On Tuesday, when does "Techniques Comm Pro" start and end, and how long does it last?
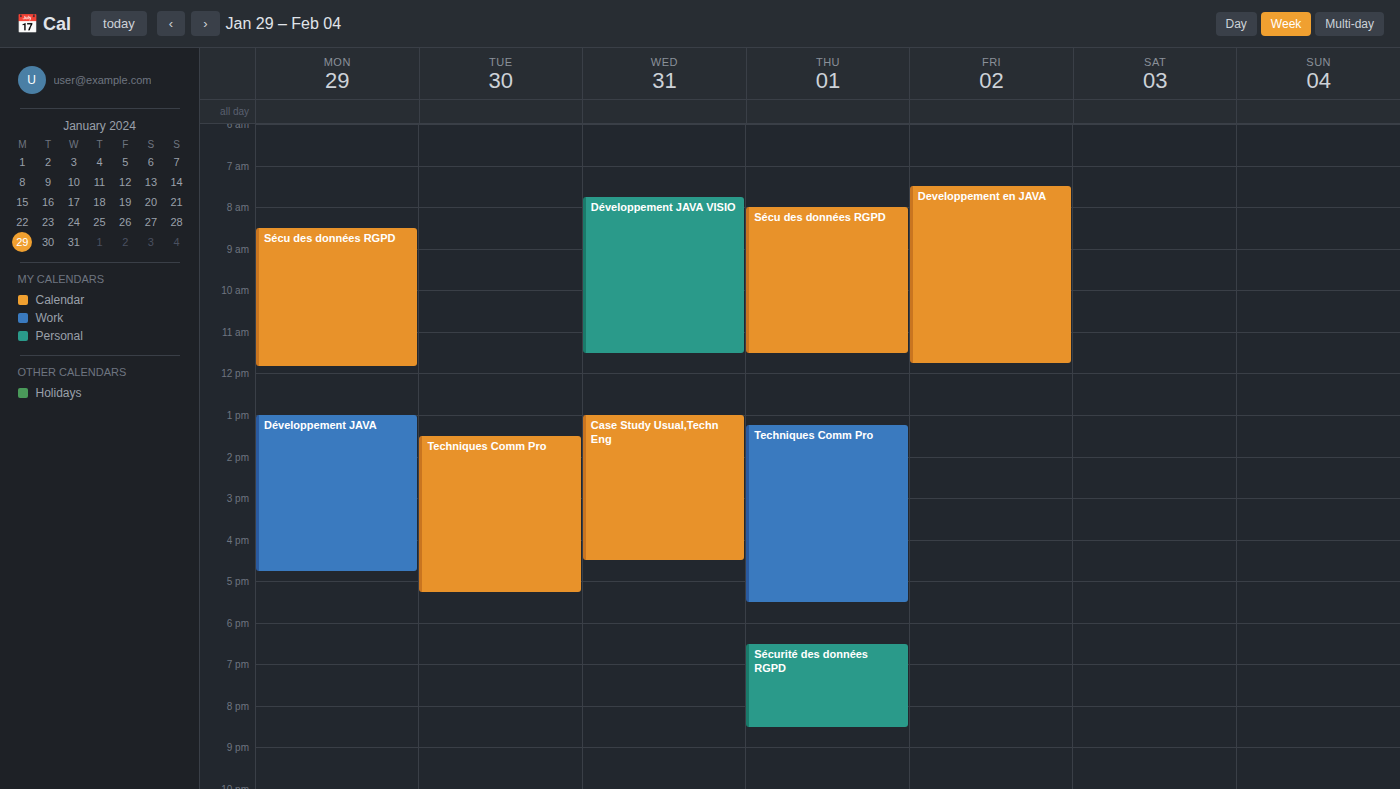
1:30 PM to 5:15 PM, 3 hours 45 minutes